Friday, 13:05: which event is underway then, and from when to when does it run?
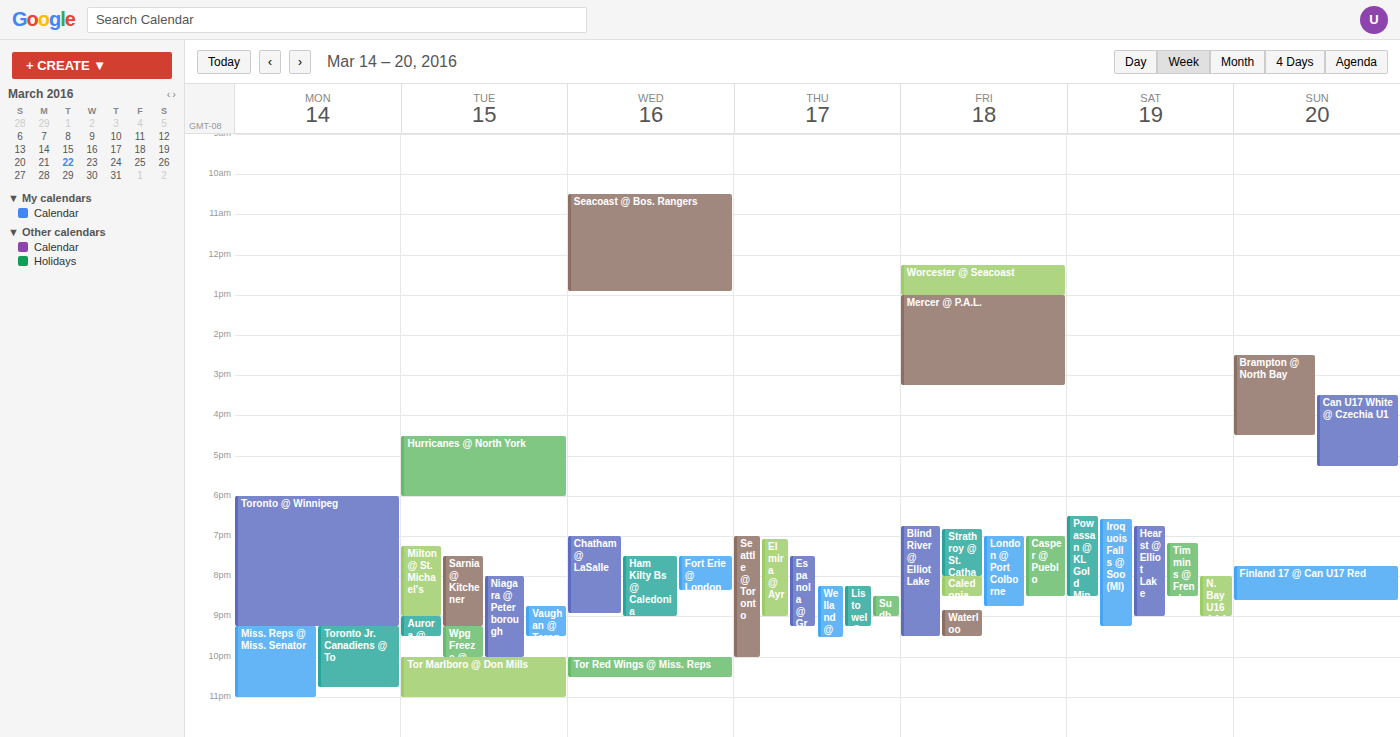
"Mercer @ P.A.L.", 13:00 to 15:15